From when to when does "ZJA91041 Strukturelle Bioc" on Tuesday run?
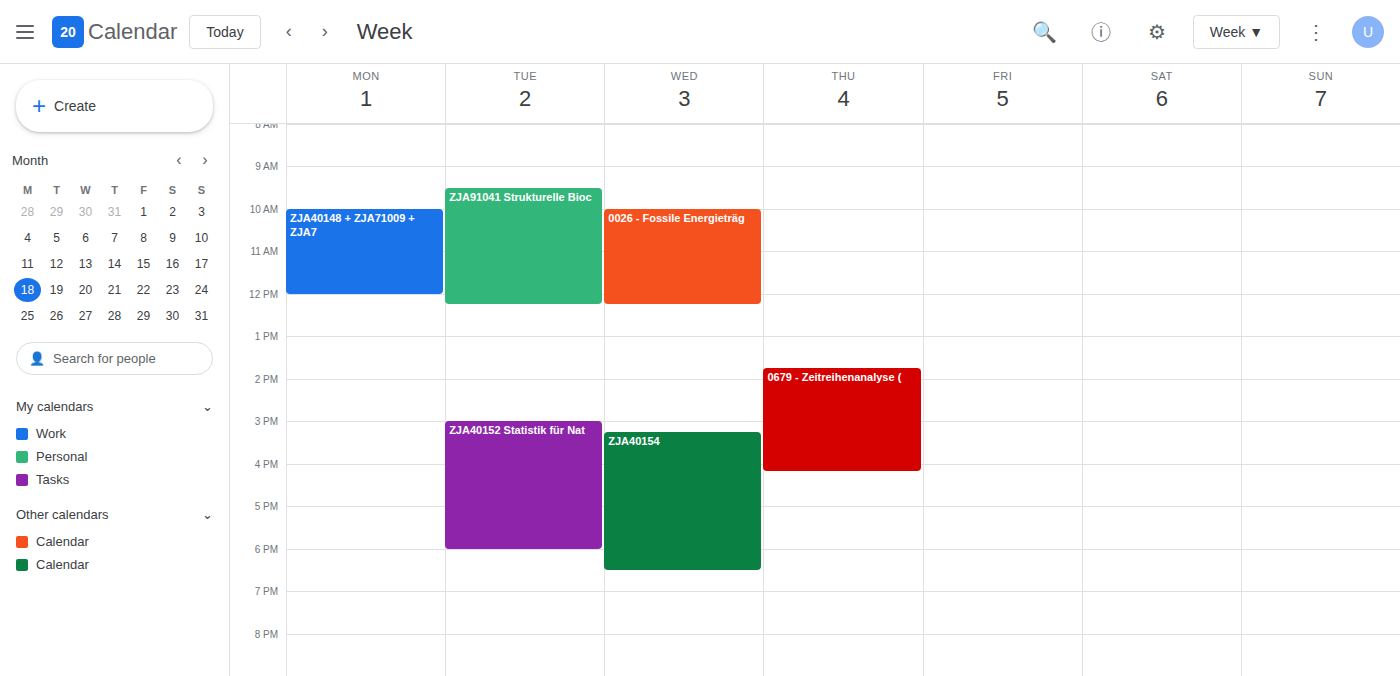
9:30 AM to 12:15 PM